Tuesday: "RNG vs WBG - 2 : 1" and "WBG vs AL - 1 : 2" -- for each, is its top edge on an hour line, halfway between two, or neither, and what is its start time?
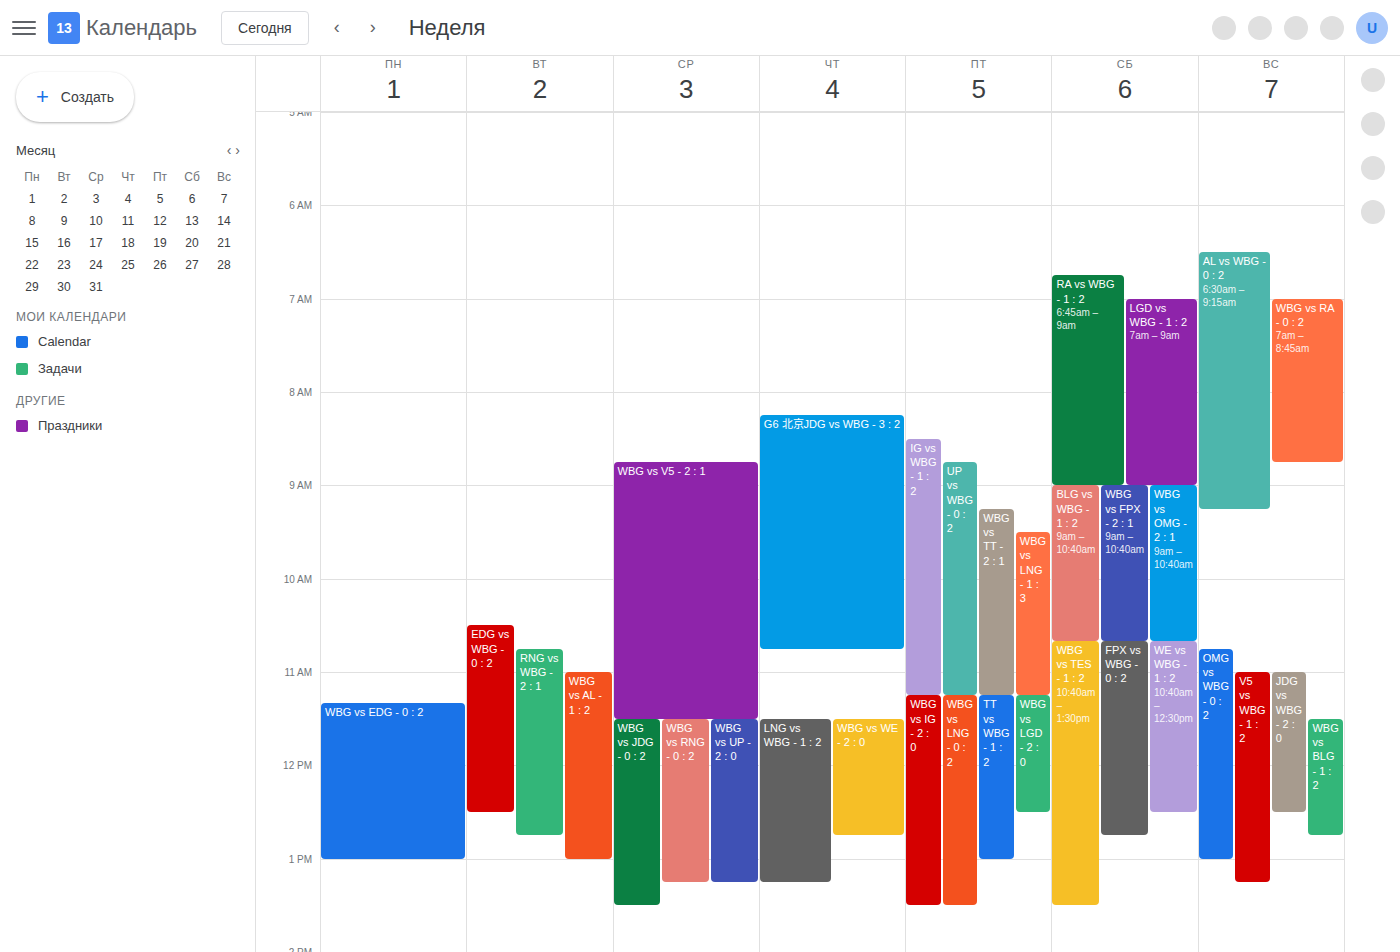
"RNG vs WBG - 2 : 1": 10:45 AM, neither: three quarters of the way from the 10 AM line to the 11 AM line. "WBG vs AL - 1 : 2": 11:00 AM, exactly on the 11 AM line.